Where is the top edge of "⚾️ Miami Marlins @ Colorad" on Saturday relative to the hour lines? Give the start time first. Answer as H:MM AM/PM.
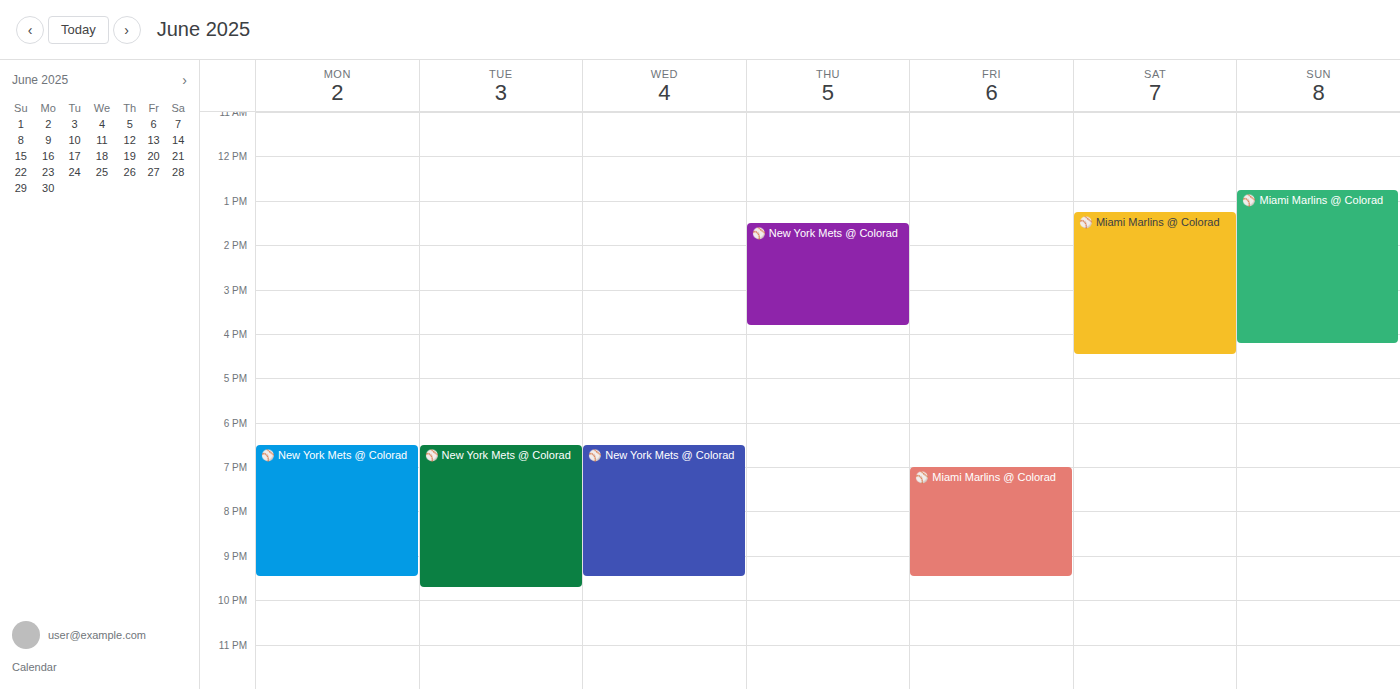
1:15 PM -- neither: a quarter of the way from the 1 PM line to the 2 PM line.